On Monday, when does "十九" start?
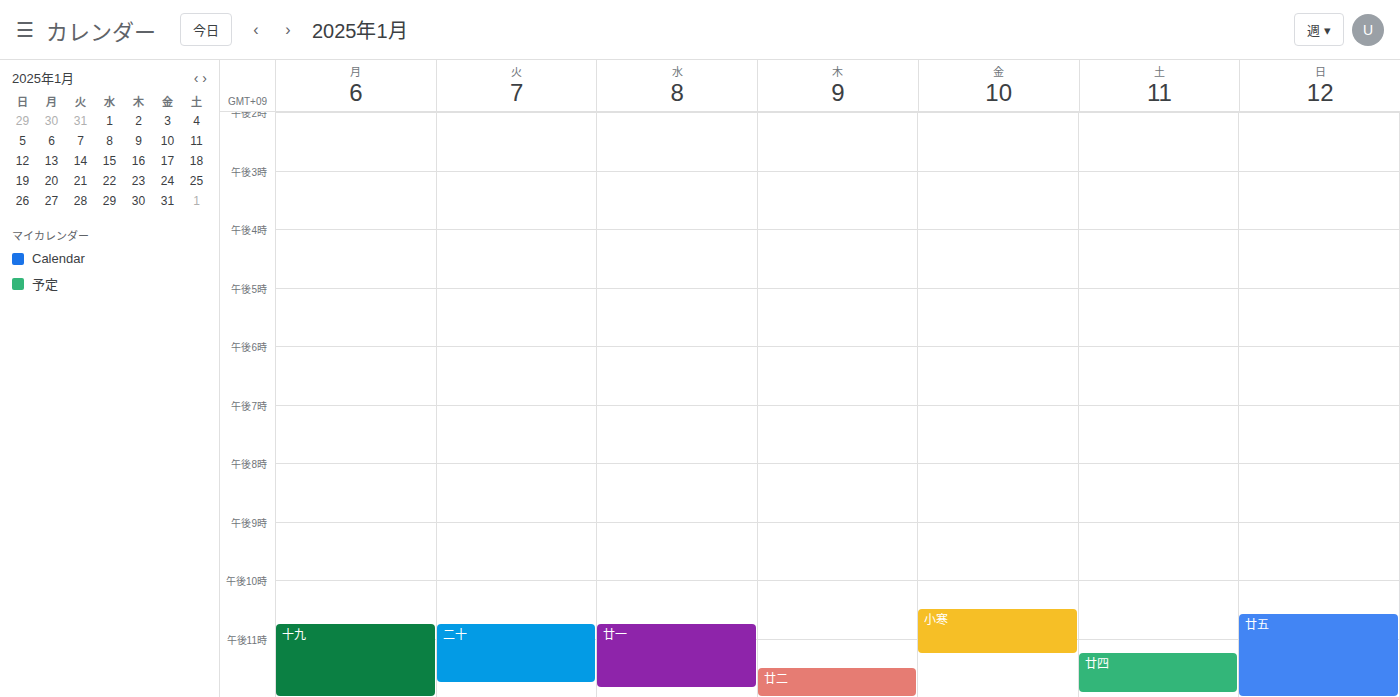
10:45 PM